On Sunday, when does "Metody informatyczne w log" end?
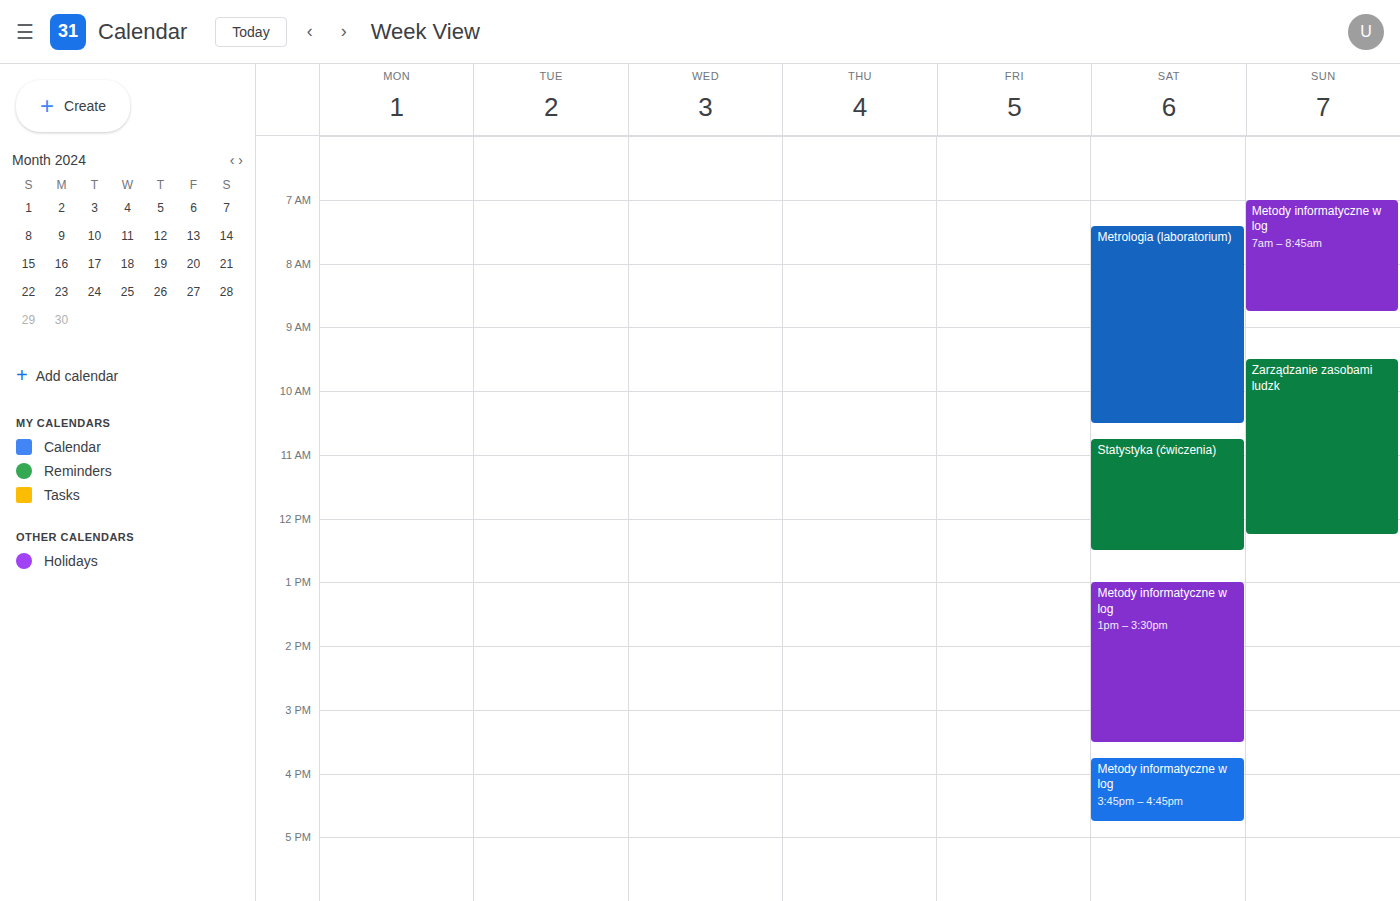
8:45 AM